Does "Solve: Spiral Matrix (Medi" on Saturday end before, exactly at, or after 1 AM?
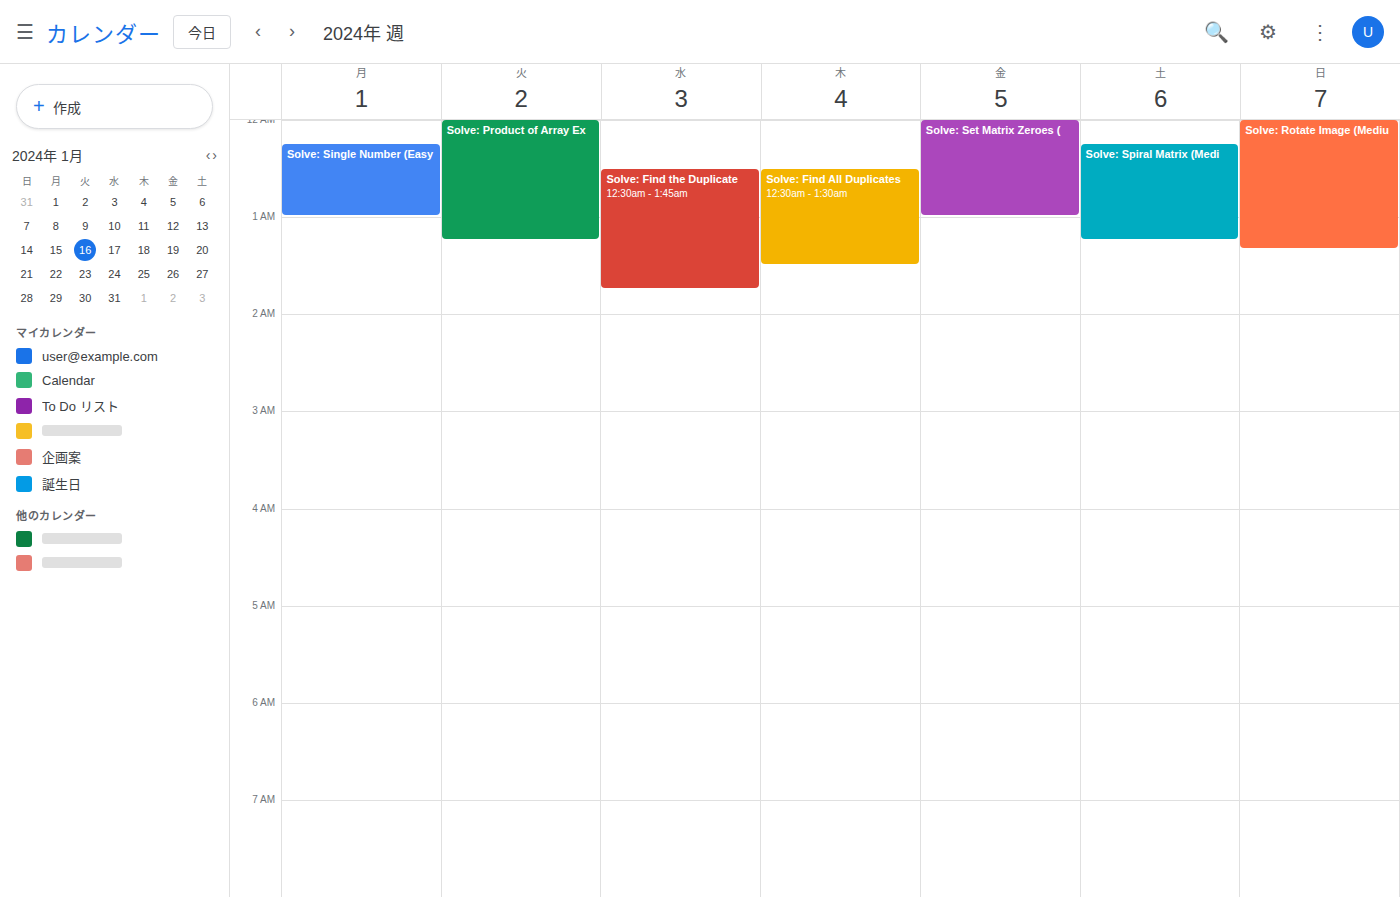
1:15 AM -- after 1 AM, 15 minutes below the 1 AM line.